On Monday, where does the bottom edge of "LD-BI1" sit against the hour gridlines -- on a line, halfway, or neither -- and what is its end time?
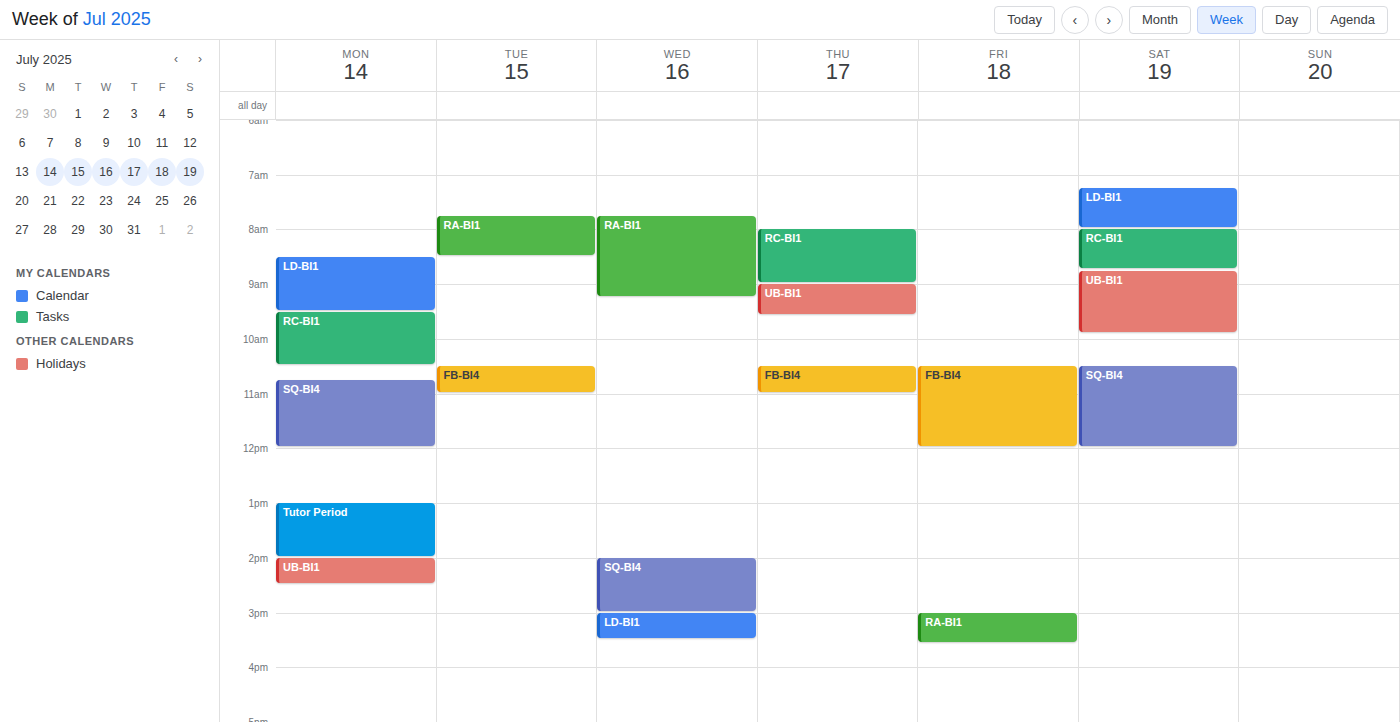
9:30 AM -- halfway between the 9 AM and 10 AM lines.